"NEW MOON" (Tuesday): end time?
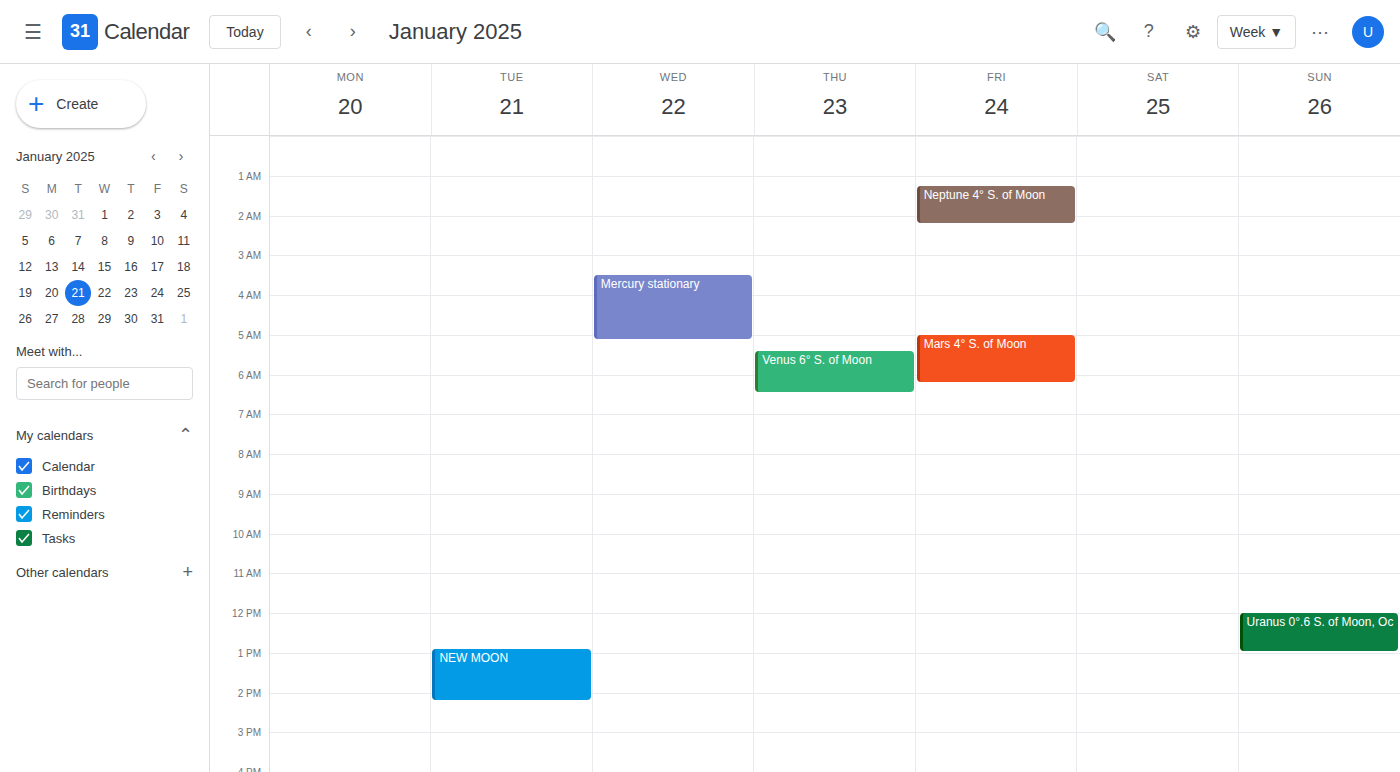
2:15 PM